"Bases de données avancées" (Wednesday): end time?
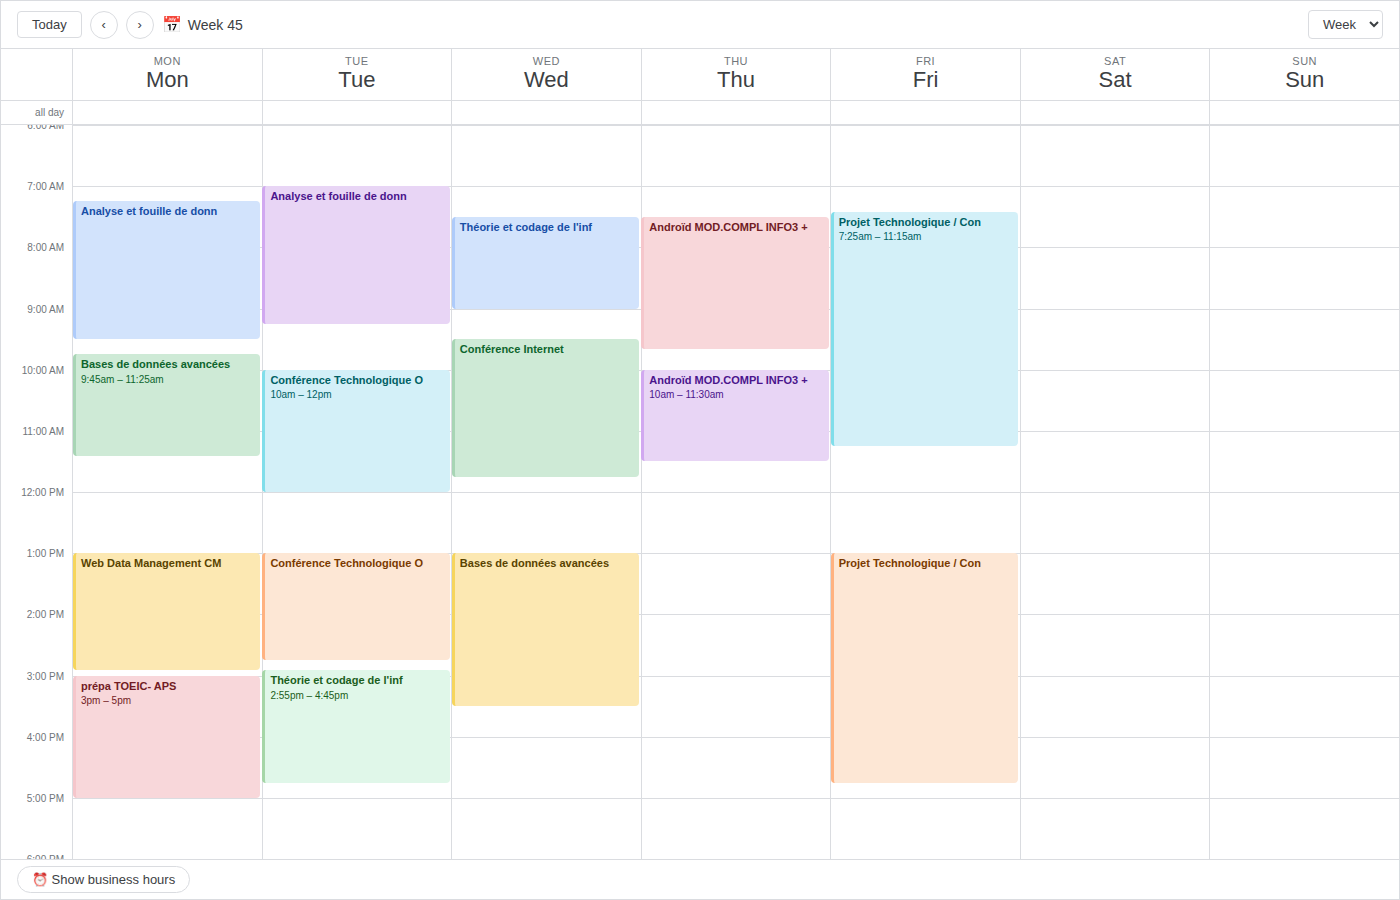
3:30 PM